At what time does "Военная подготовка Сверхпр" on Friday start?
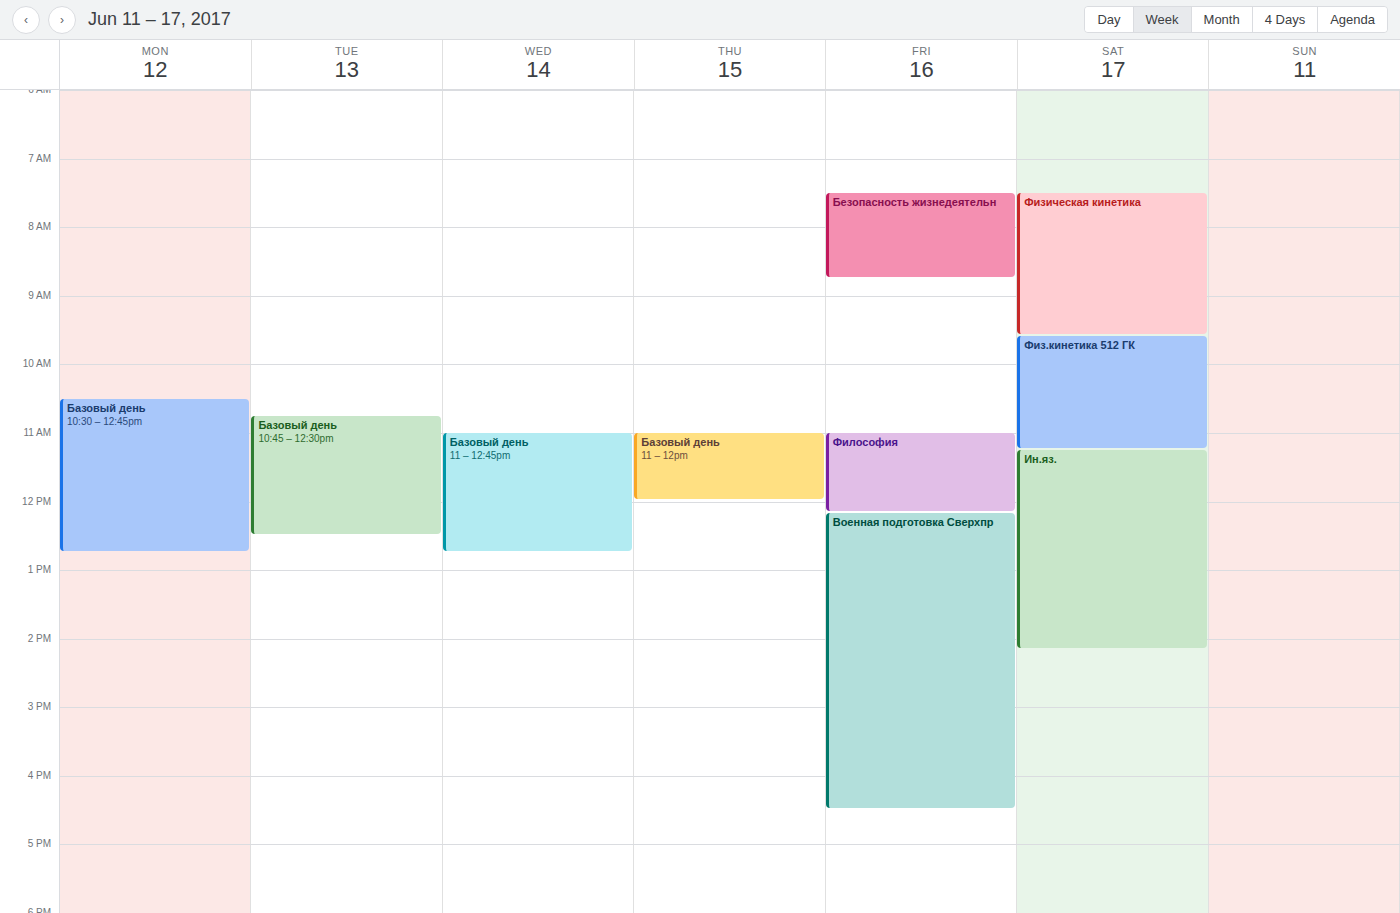
12:10 PM